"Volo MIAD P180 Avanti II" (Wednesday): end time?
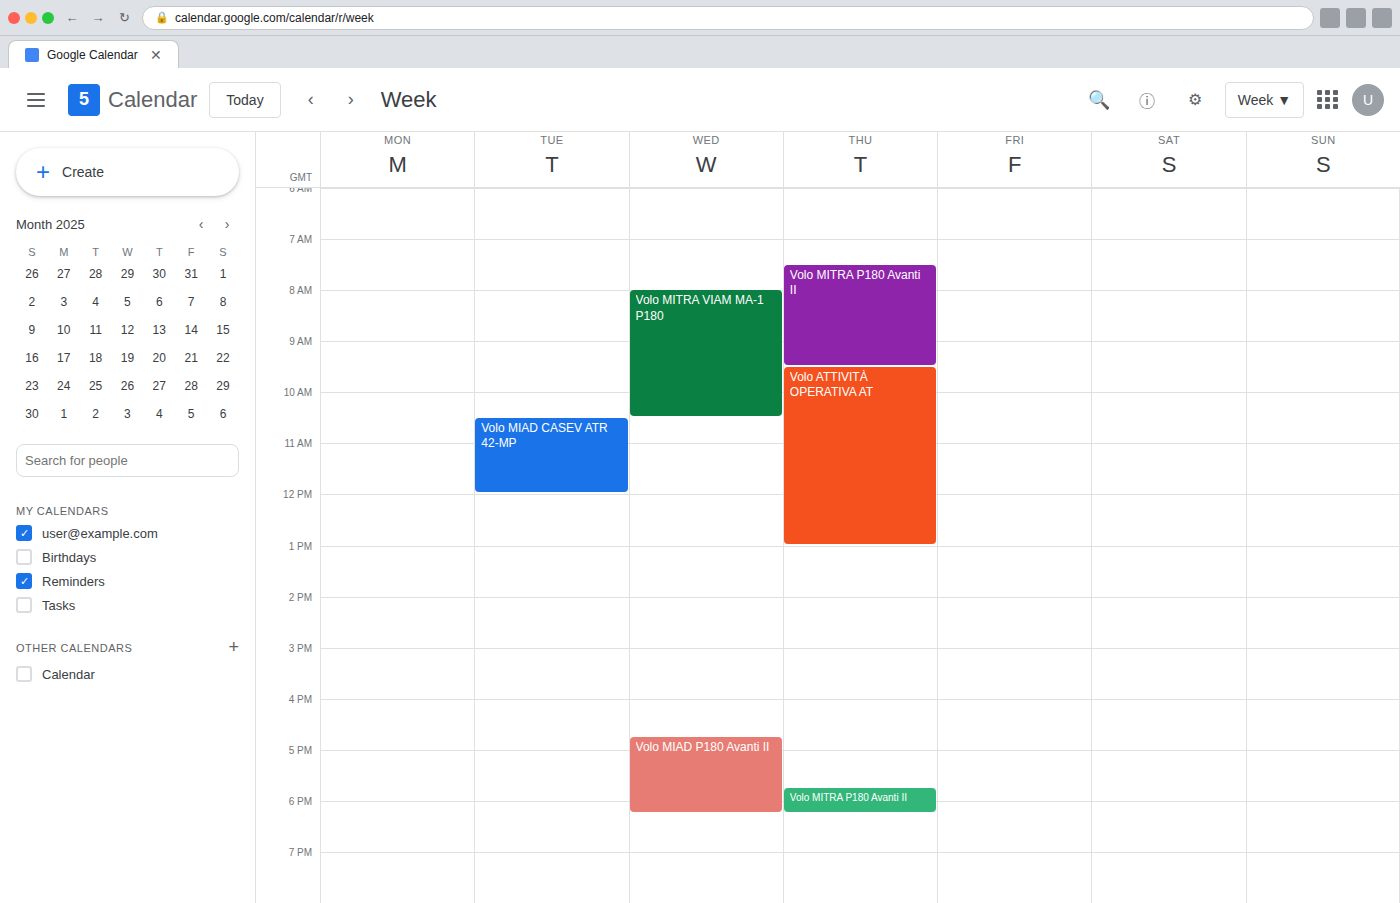
6:15 PM